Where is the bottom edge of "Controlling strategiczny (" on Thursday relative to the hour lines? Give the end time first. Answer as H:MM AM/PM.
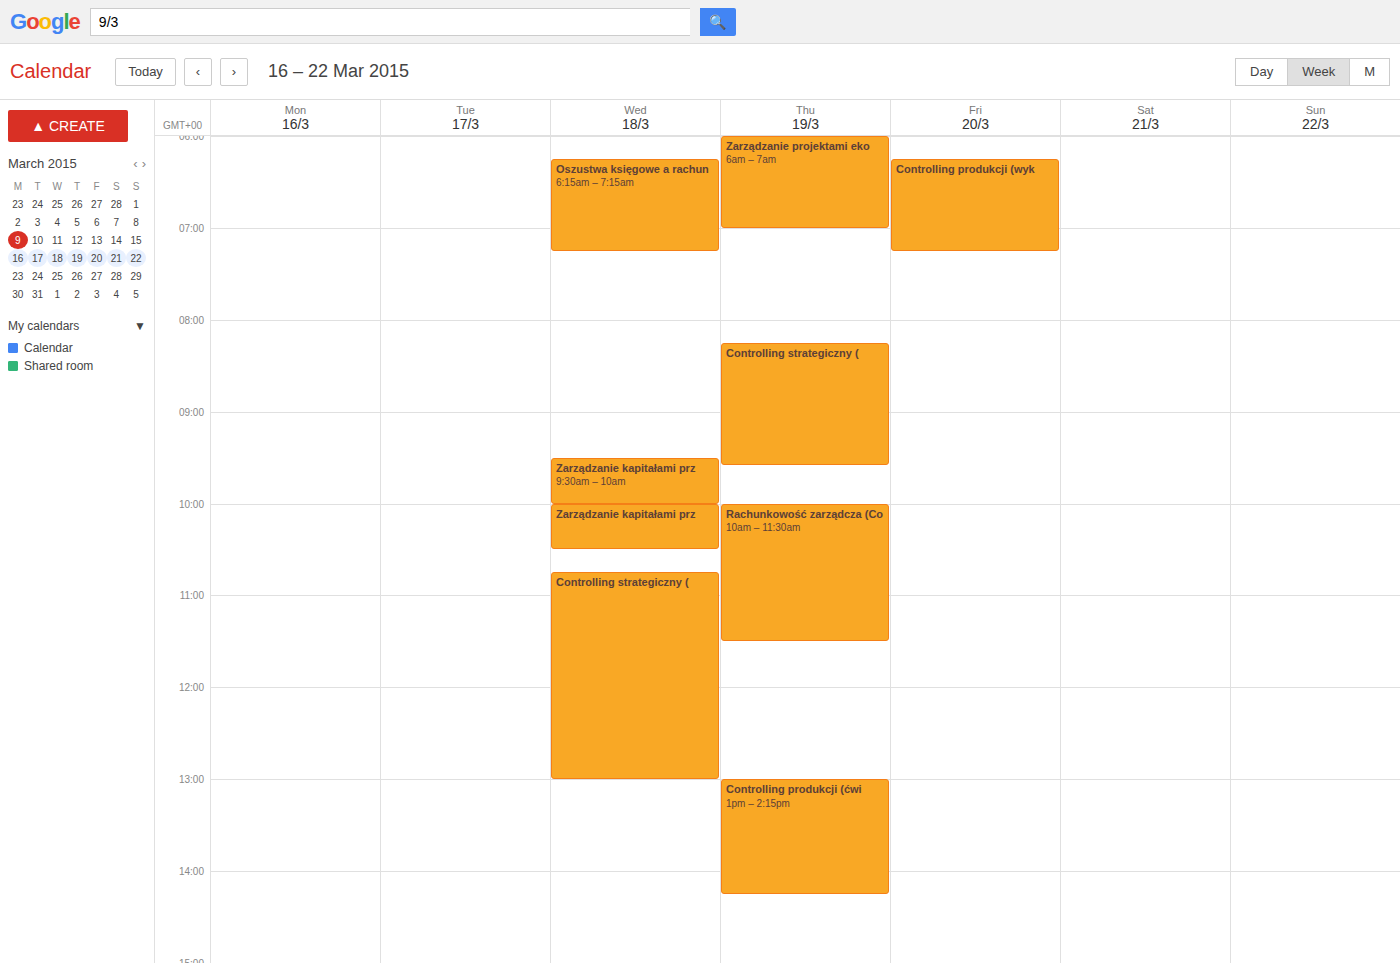
9:35 AM -- neither: 35 minutes below the 9 AM line and 25 minutes above the 10 AM line.